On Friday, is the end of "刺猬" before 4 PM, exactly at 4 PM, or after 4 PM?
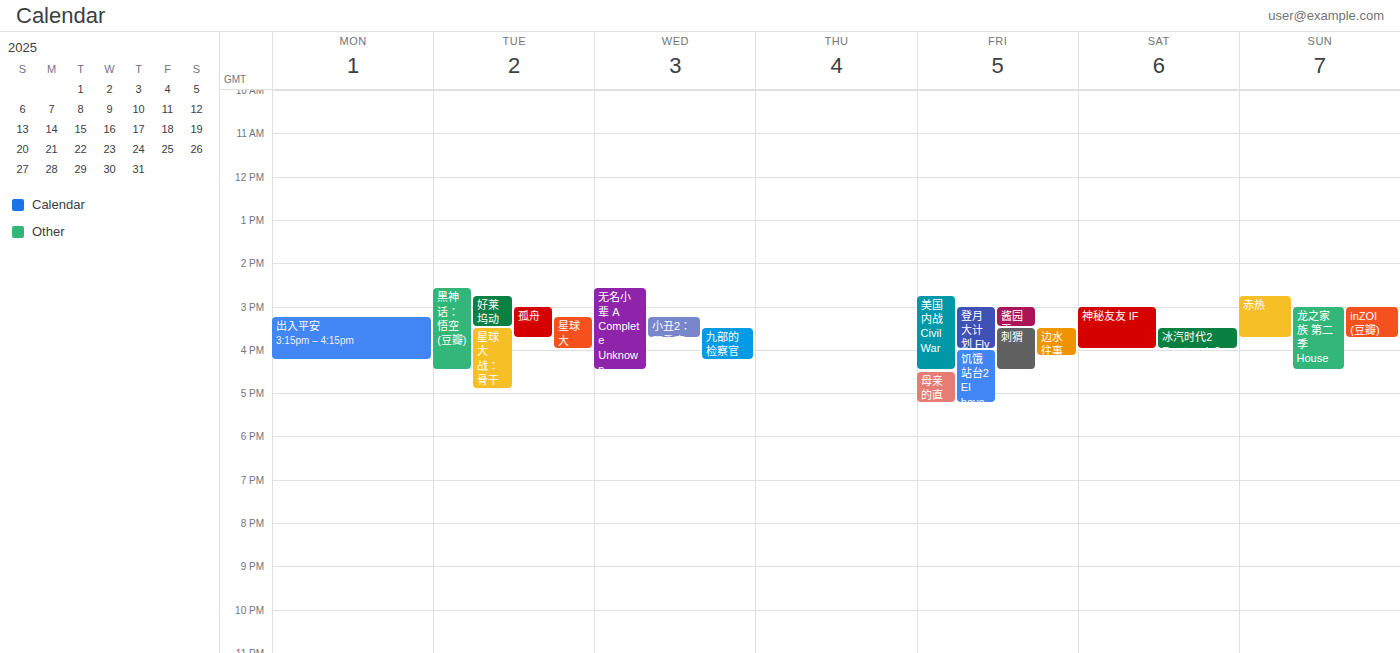
4:30 PM -- after 4 PM, 30 minutes below the 4 PM line.